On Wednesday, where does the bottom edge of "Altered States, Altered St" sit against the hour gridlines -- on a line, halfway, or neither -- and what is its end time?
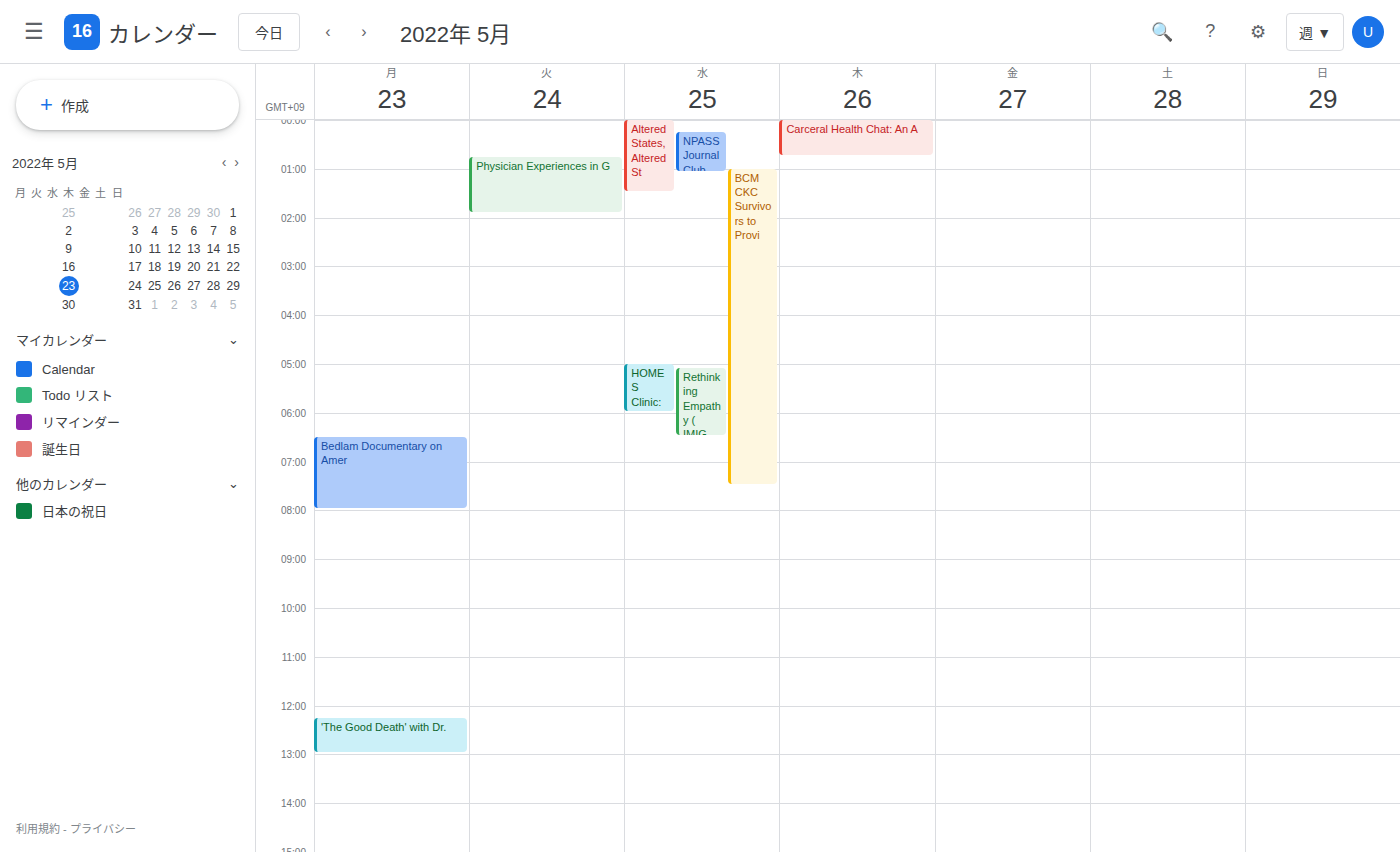
1:30 AM -- halfway between the 1 AM and 2 AM lines.